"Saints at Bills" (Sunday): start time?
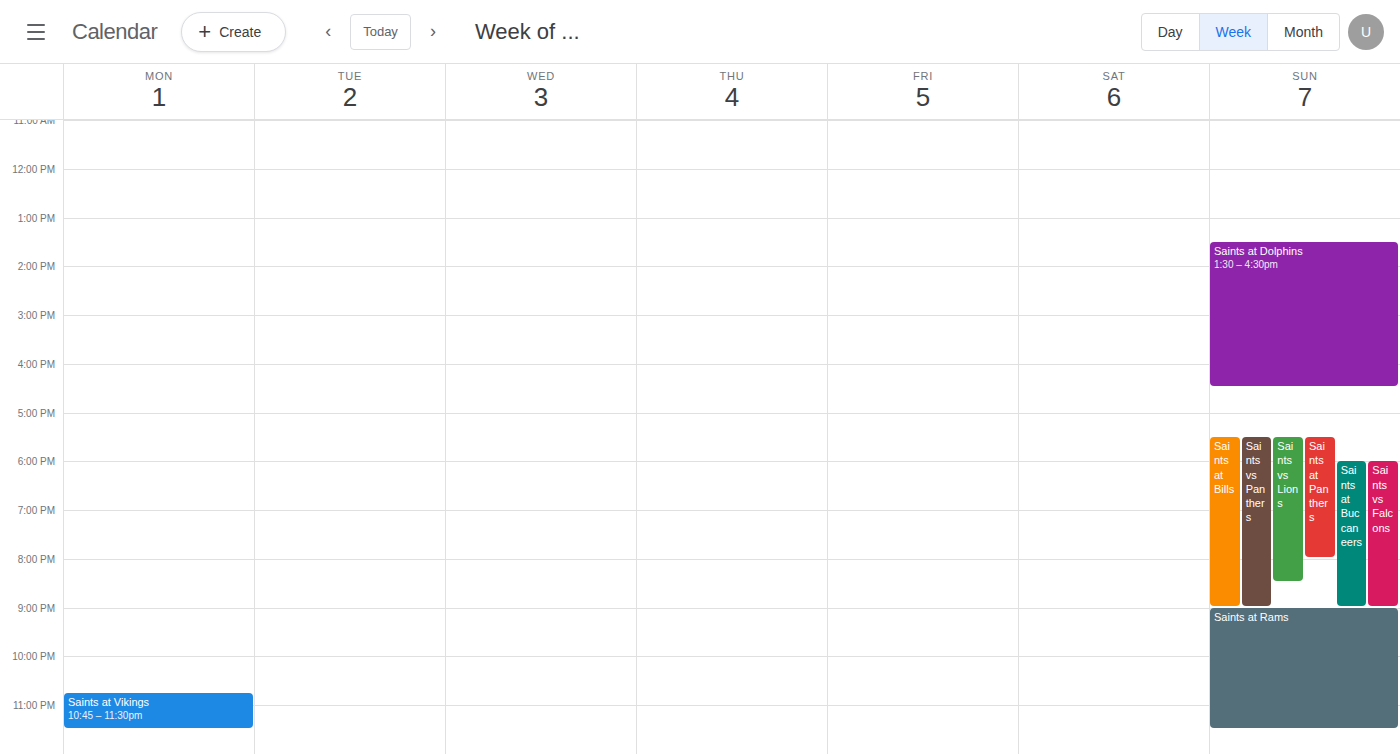
5:30 PM